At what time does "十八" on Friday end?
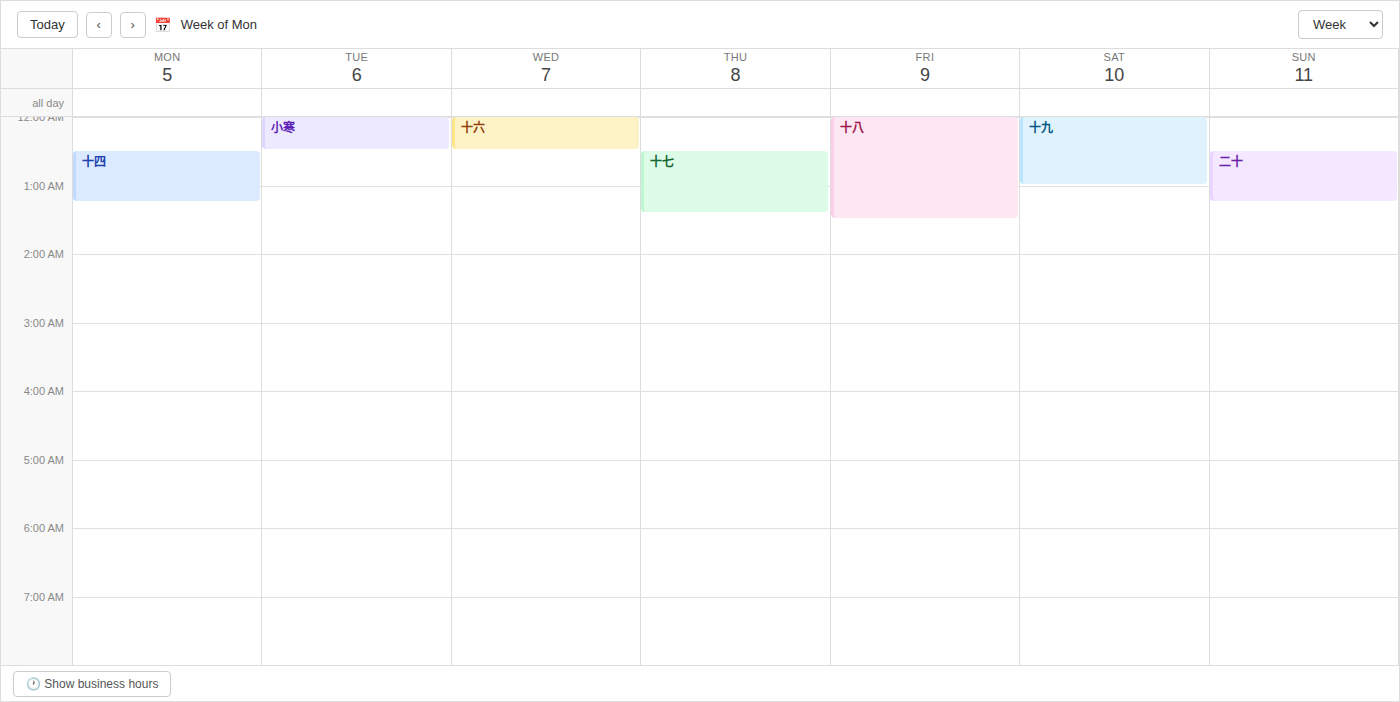
1:30 AM